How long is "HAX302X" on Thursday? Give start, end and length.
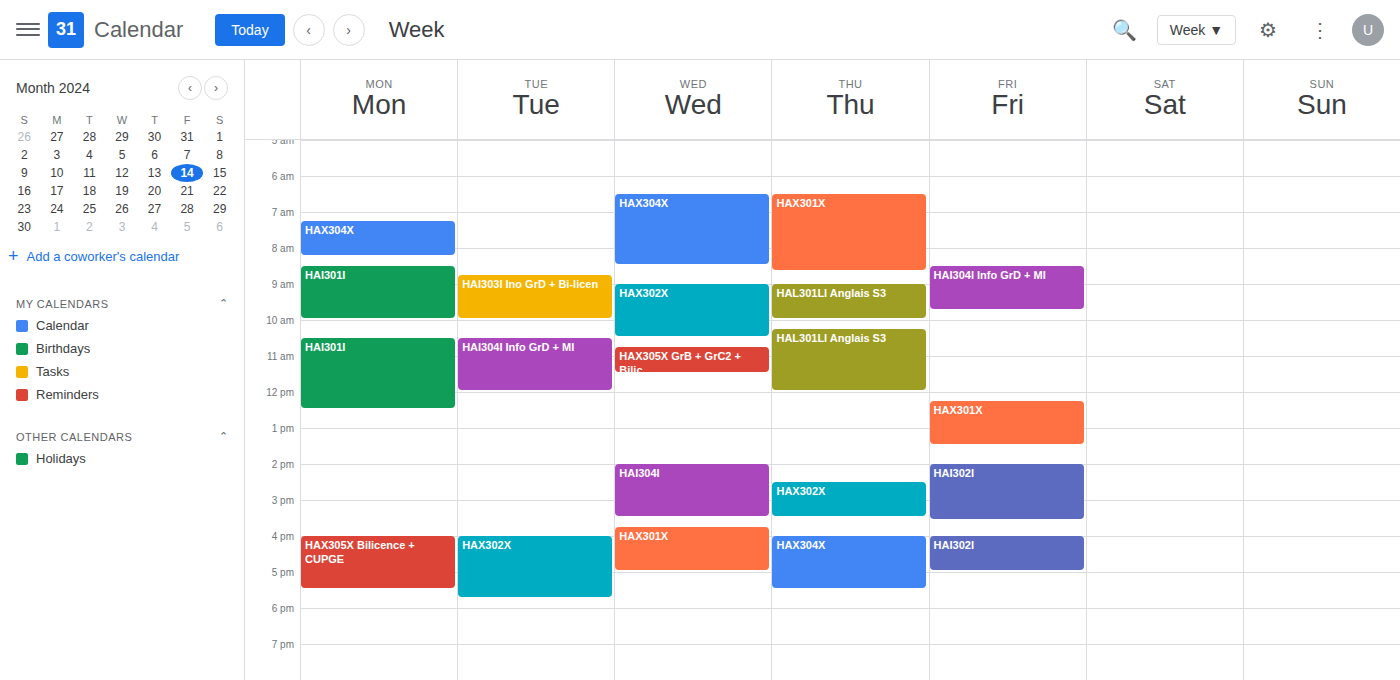
2:30 PM to 3:30 PM, 1 hour